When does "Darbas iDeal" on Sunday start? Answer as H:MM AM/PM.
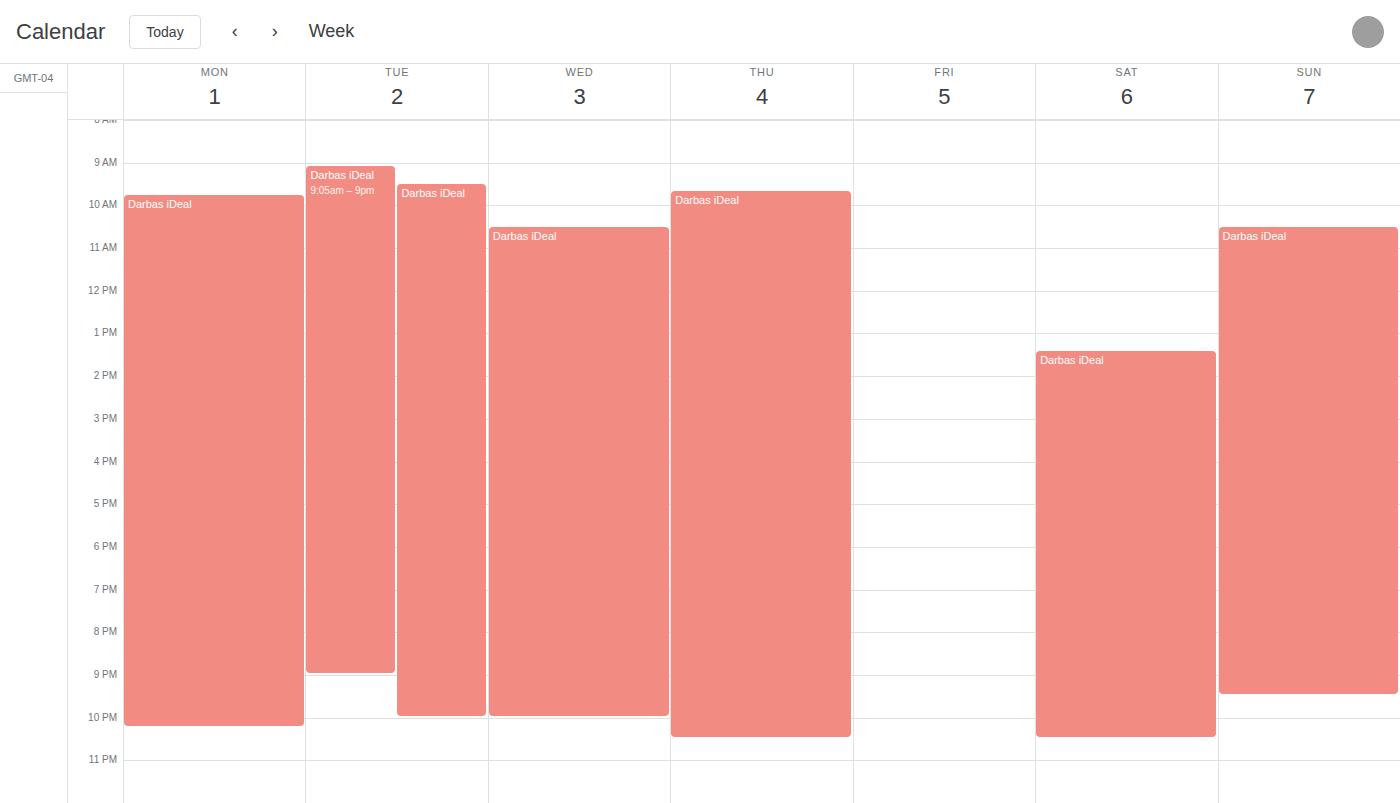
10:30 AM